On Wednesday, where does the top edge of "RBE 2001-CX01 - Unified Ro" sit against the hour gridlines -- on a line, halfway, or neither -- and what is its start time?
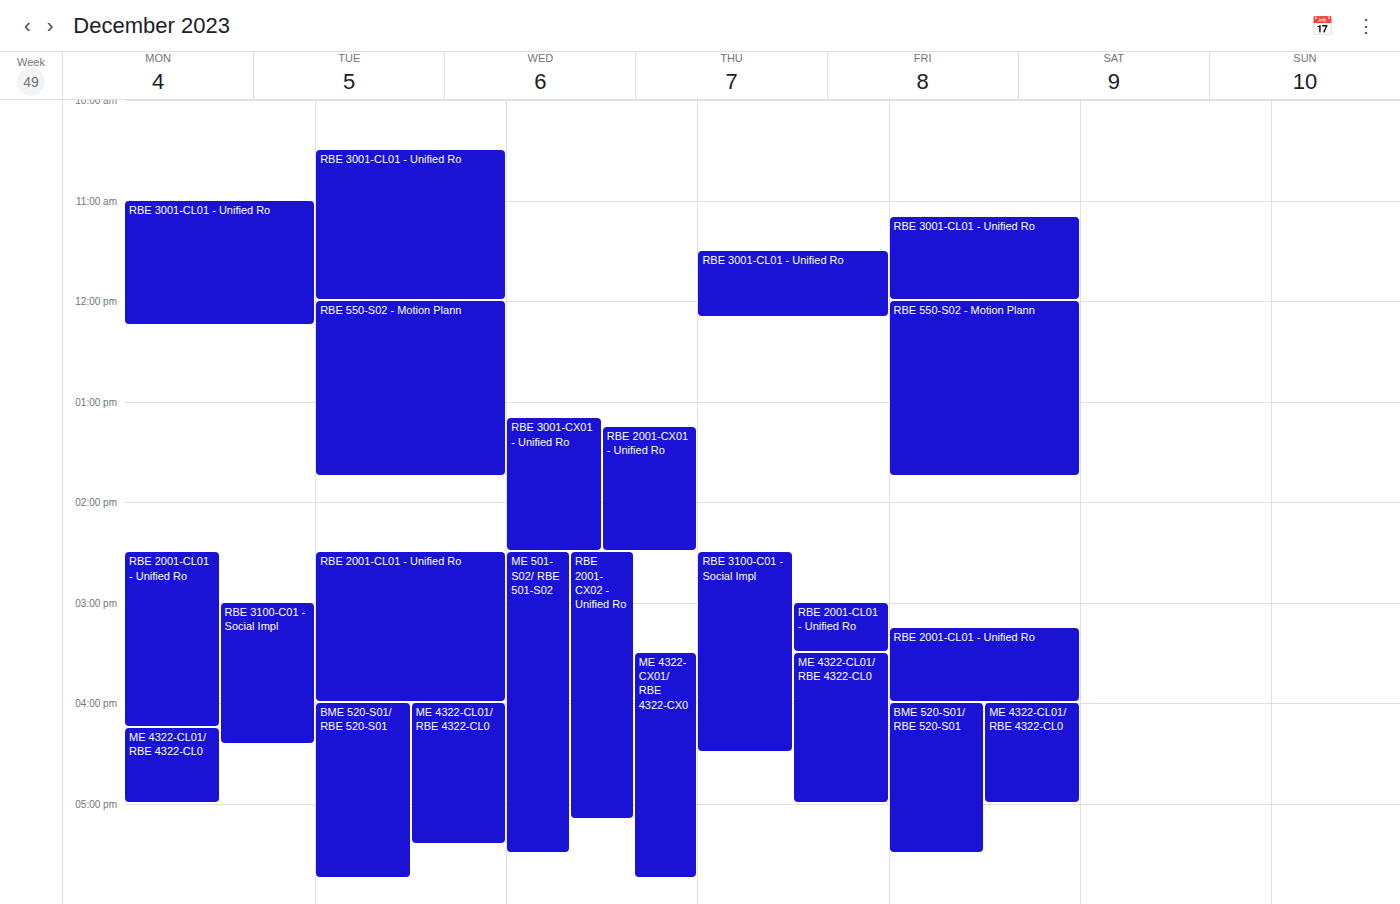
1:15 PM -- neither: a quarter of the way from the 1 PM line to the 2 PM line.